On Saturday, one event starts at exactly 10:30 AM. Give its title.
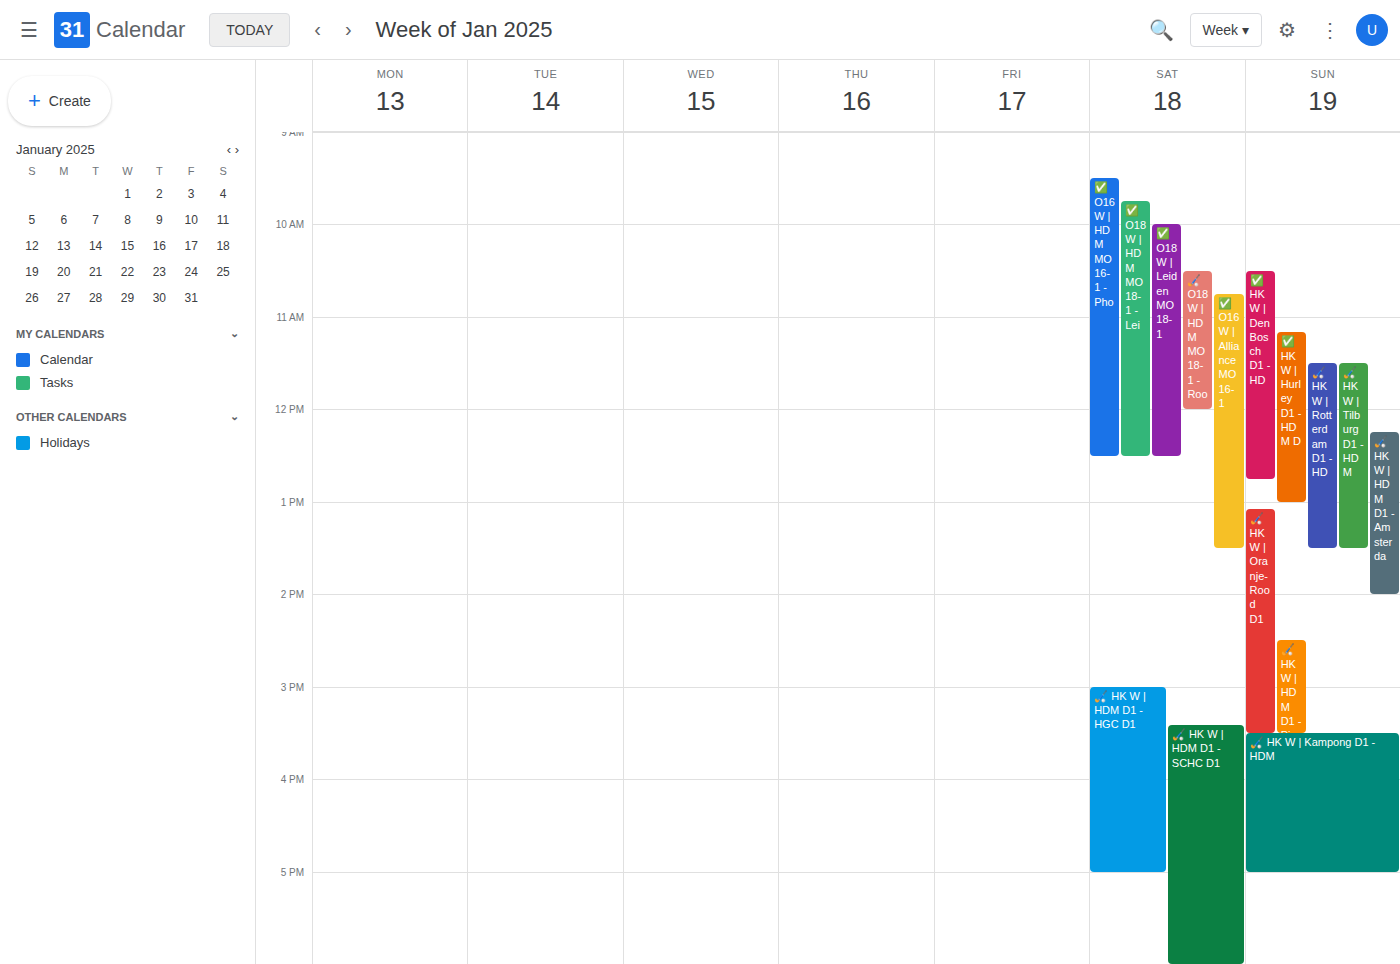
"🏑 O18 W | HDM MO18-1 - Roo"